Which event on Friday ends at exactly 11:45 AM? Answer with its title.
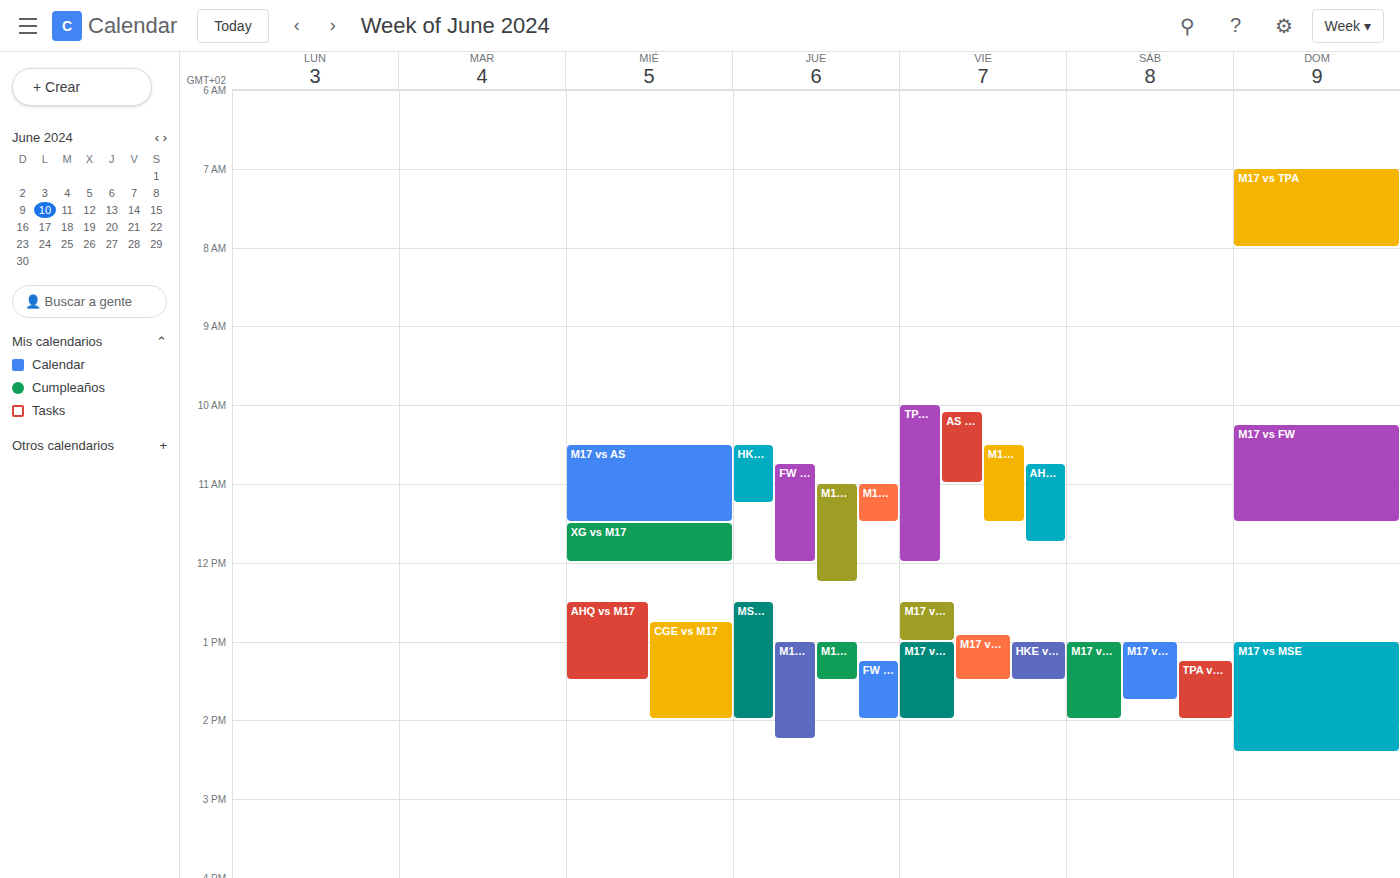
"AHQ vs M17"